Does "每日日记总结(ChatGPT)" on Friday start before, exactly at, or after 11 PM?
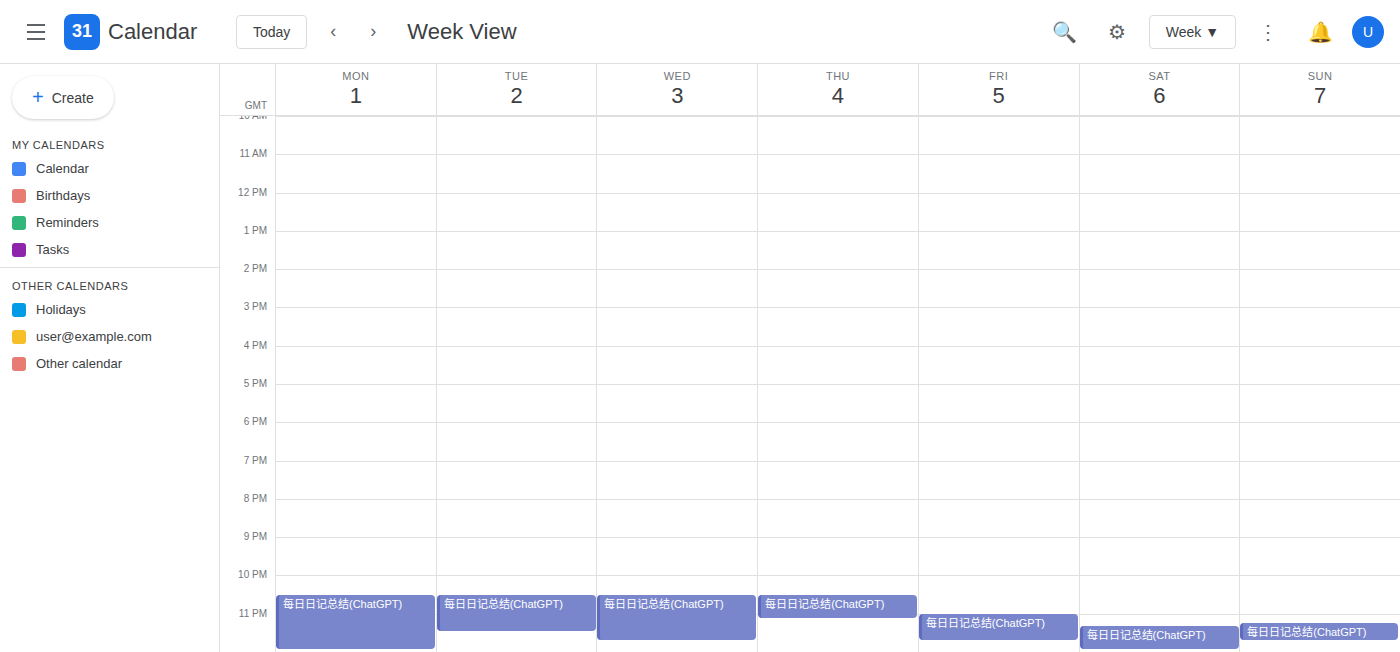
11:00 PM -- exactly at 11 PM, on the 11 PM line.